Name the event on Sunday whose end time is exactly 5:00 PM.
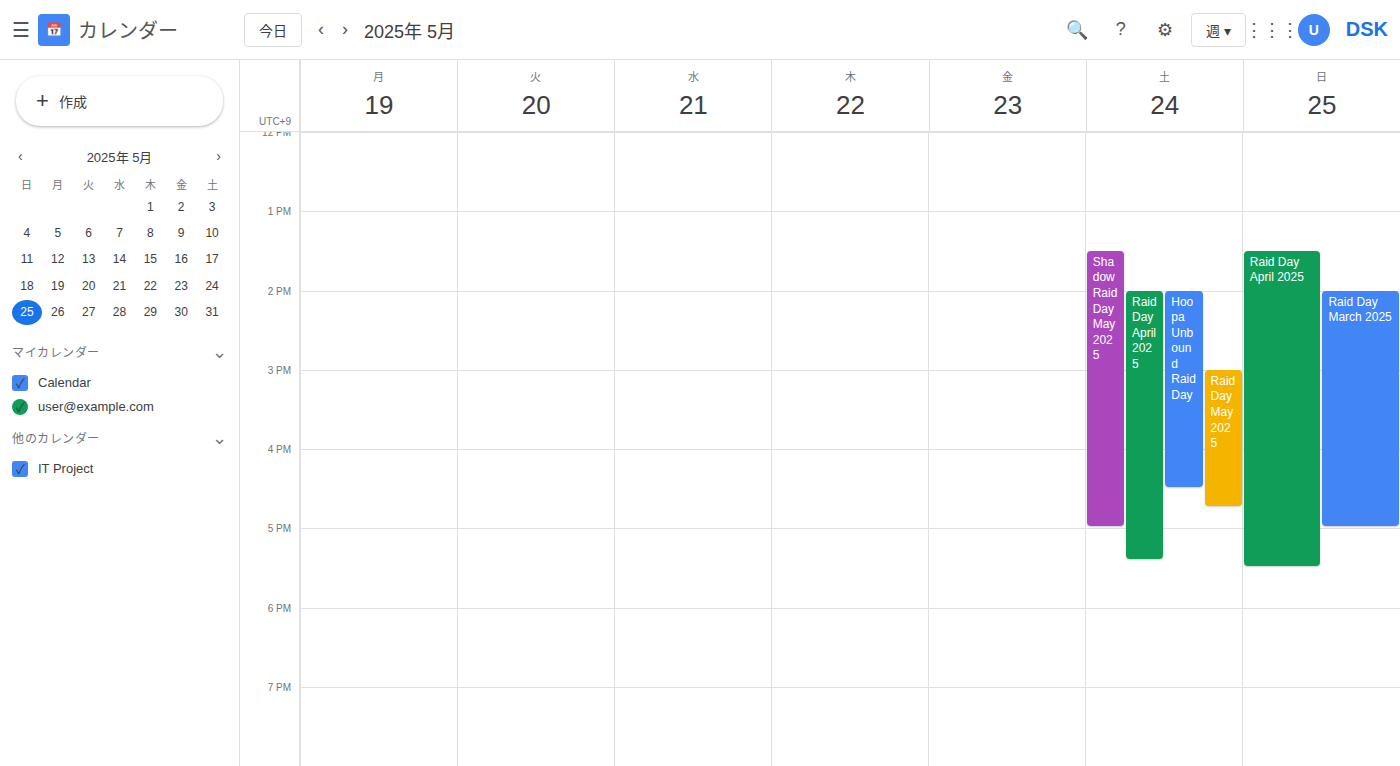
"Raid Day March 2025"